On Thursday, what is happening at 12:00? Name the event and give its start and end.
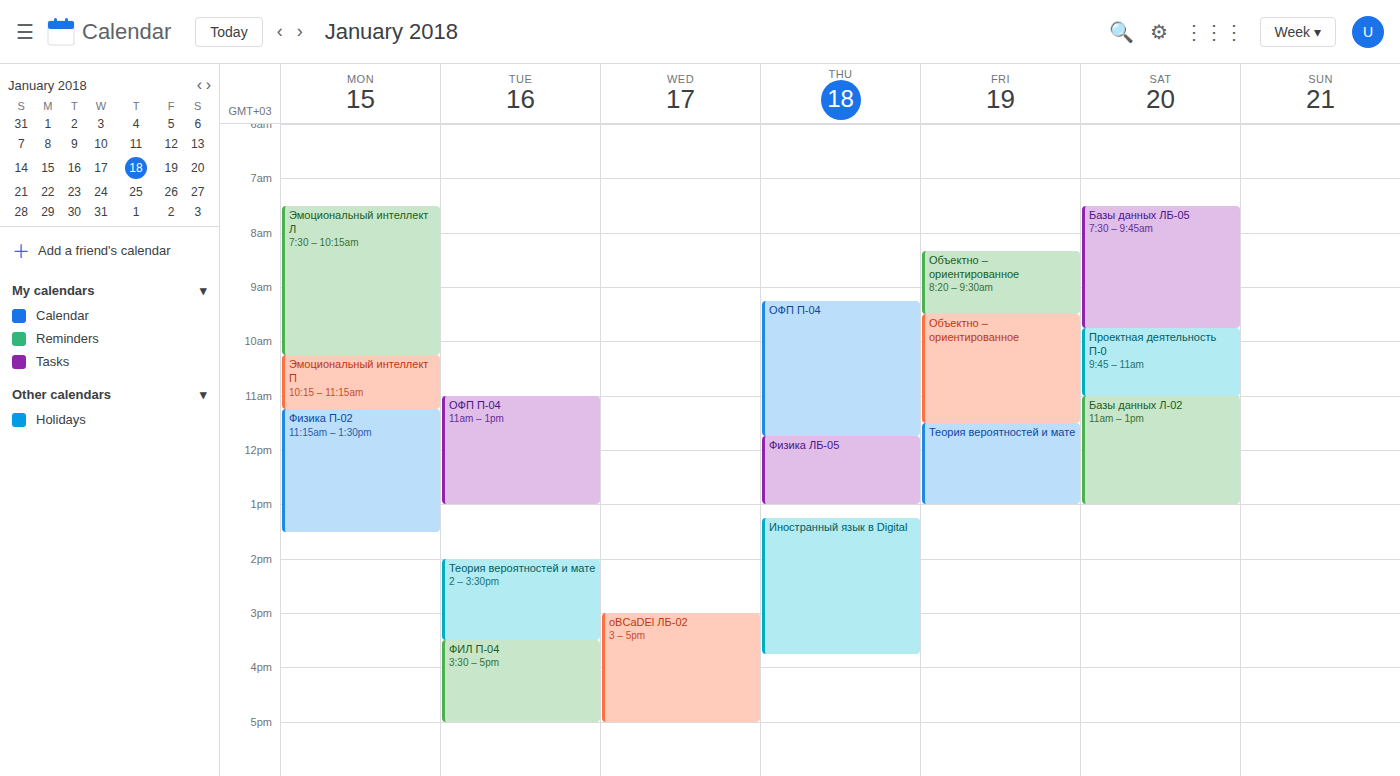
"Физика ЛБ-05", 11:45 to 13:00